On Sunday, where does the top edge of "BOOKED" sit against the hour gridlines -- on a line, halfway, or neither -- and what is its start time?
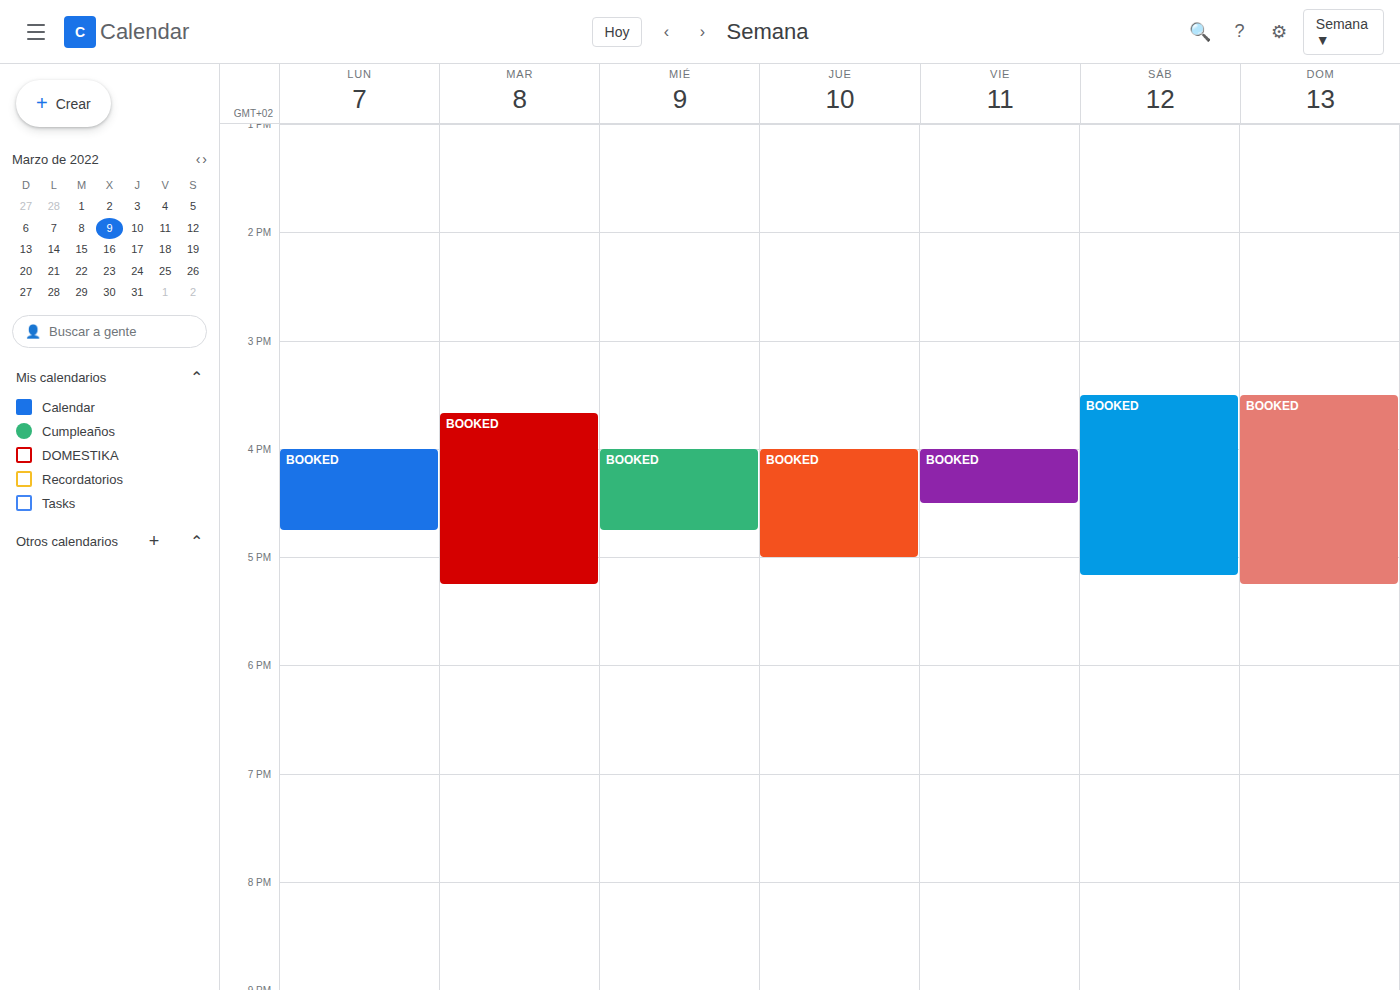
3:30 PM -- halfway between the 3 PM and 4 PM lines.